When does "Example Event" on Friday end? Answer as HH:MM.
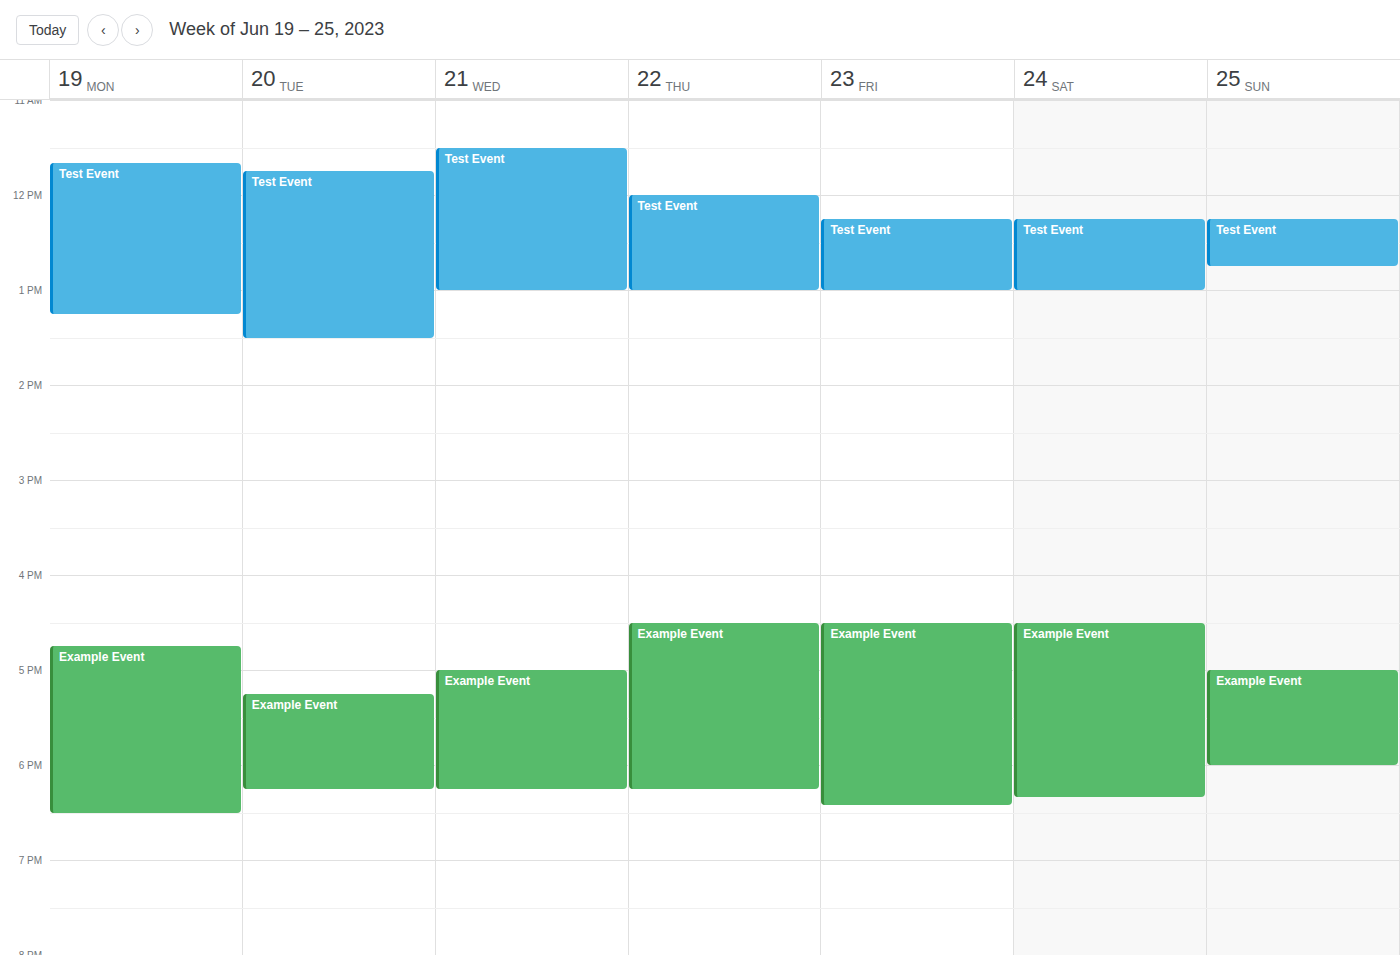
18:25